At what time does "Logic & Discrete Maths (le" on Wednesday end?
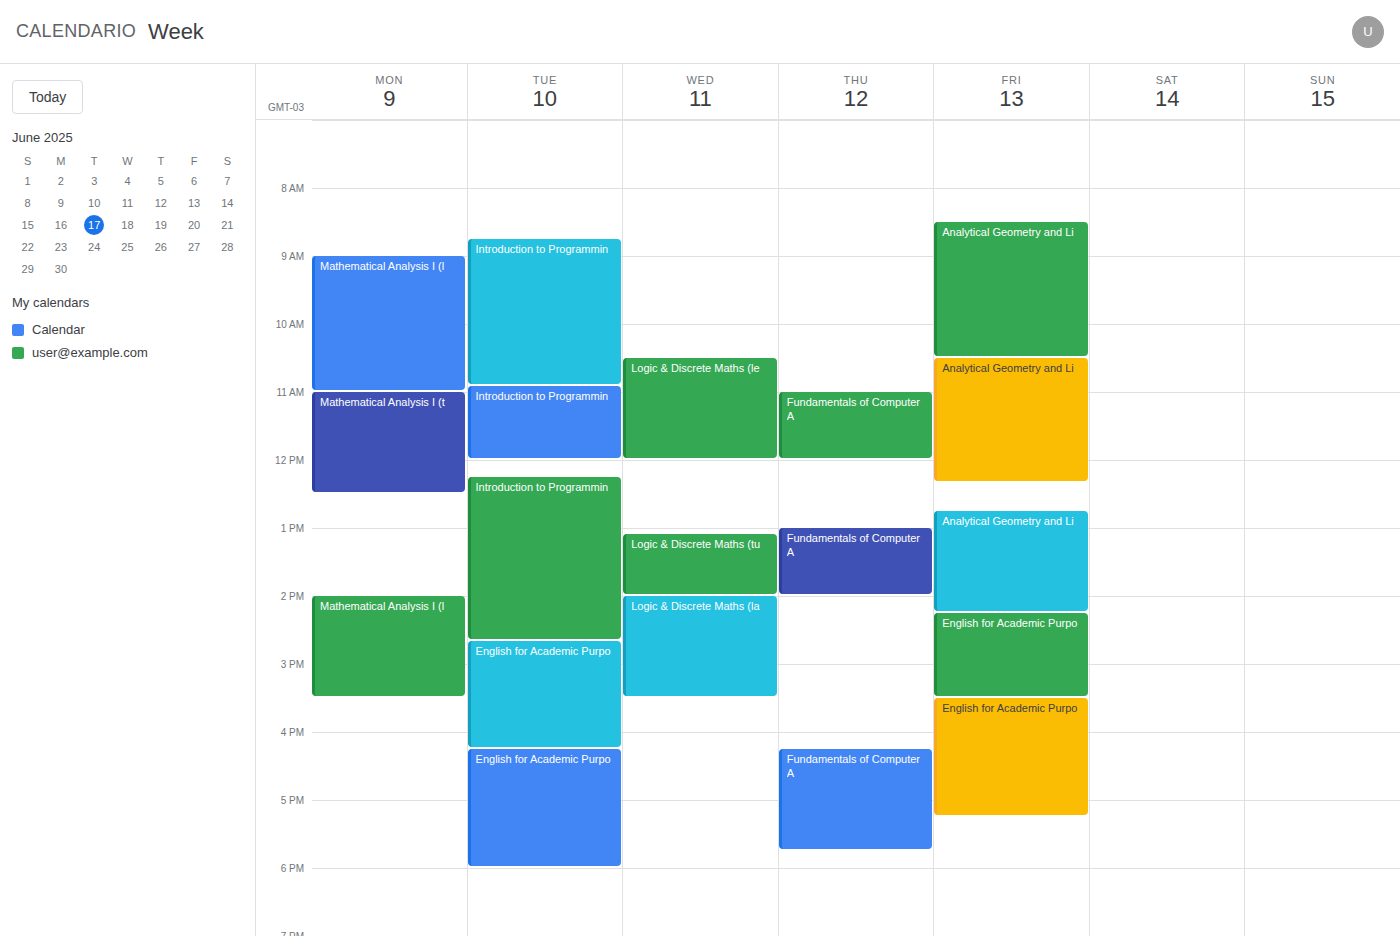
12:00 PM